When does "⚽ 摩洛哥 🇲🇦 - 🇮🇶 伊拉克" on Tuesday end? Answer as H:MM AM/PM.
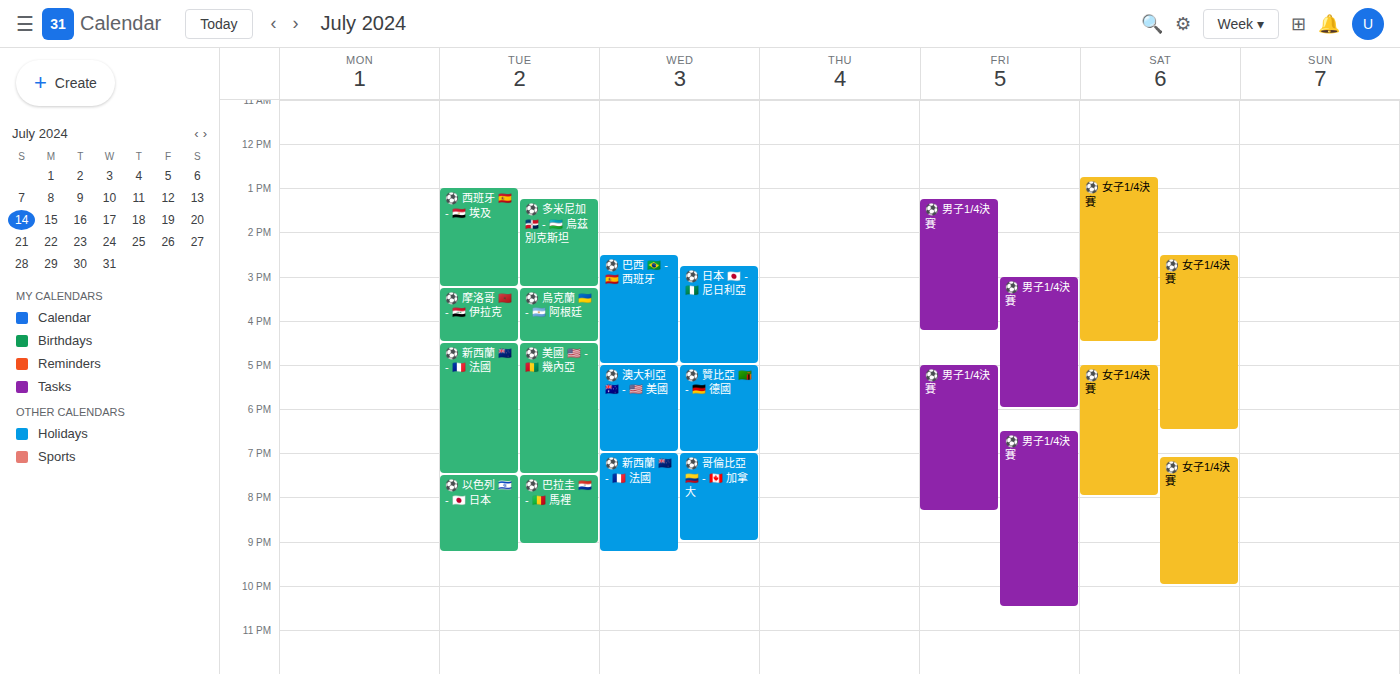
4:30 PM